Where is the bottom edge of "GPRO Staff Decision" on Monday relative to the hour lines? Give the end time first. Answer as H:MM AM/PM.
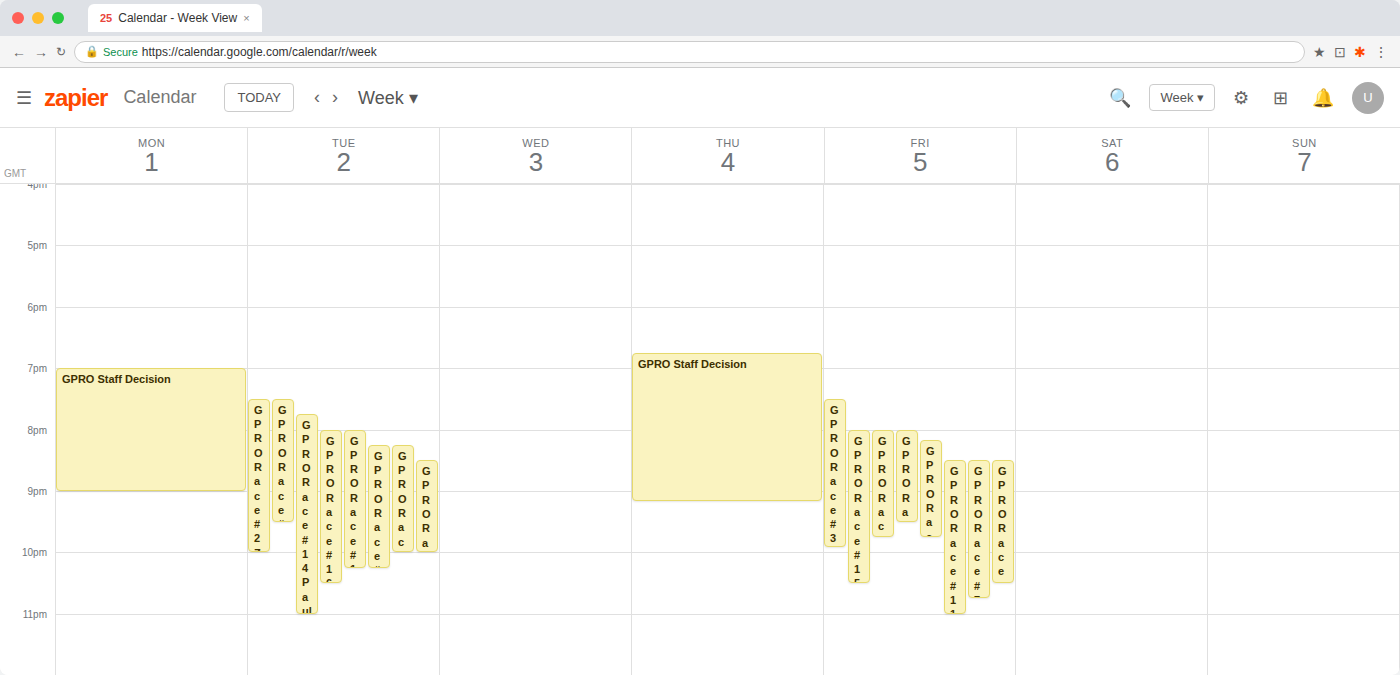
9:00 PM -- exactly on the 9 PM line.